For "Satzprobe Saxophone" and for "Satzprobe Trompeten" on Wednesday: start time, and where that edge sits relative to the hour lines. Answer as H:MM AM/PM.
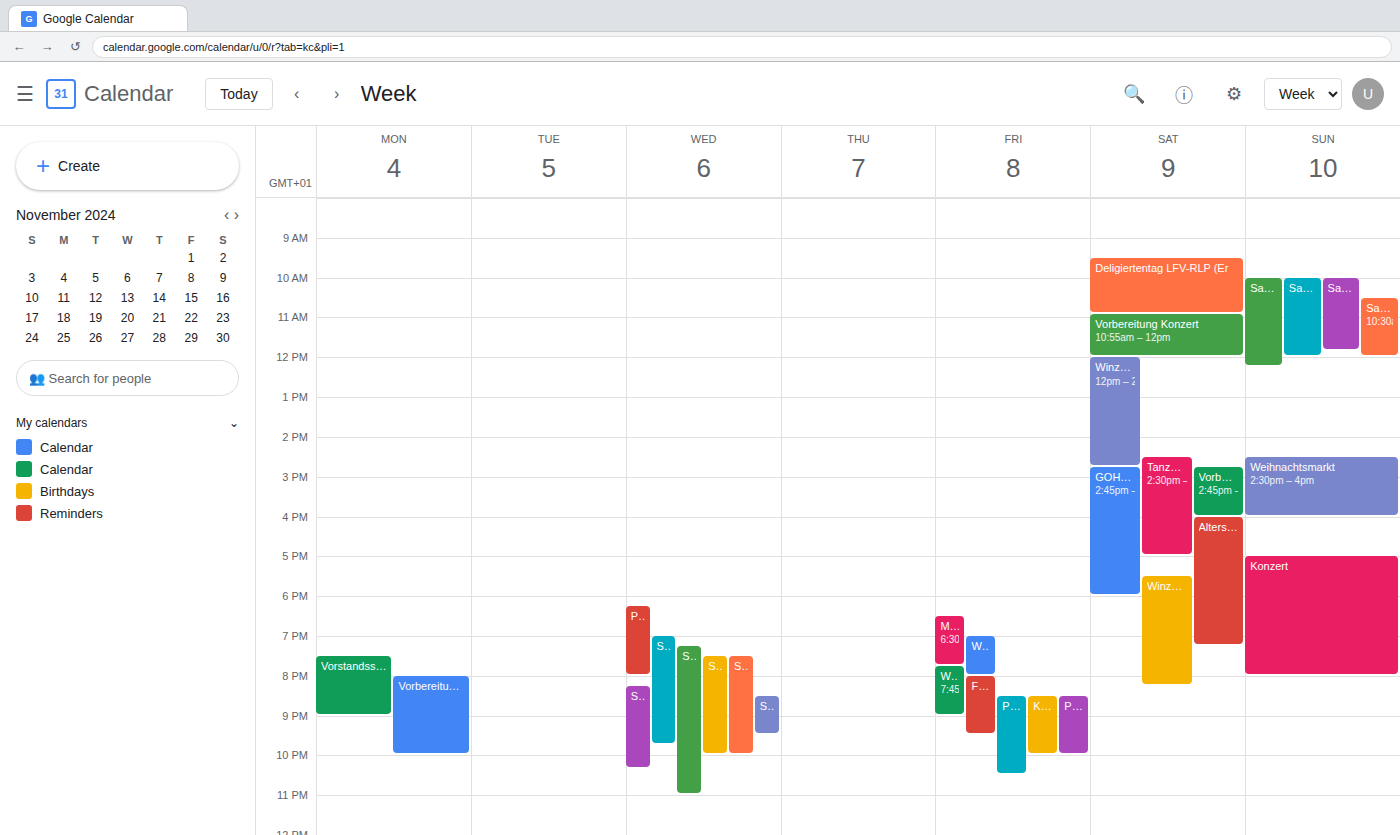
"Satzprobe Saxophone": 7:00 PM, exactly on the 7 PM line. "Satzprobe Trompeten": 8:30 PM, halfway between the 8 PM and 9 PM lines.